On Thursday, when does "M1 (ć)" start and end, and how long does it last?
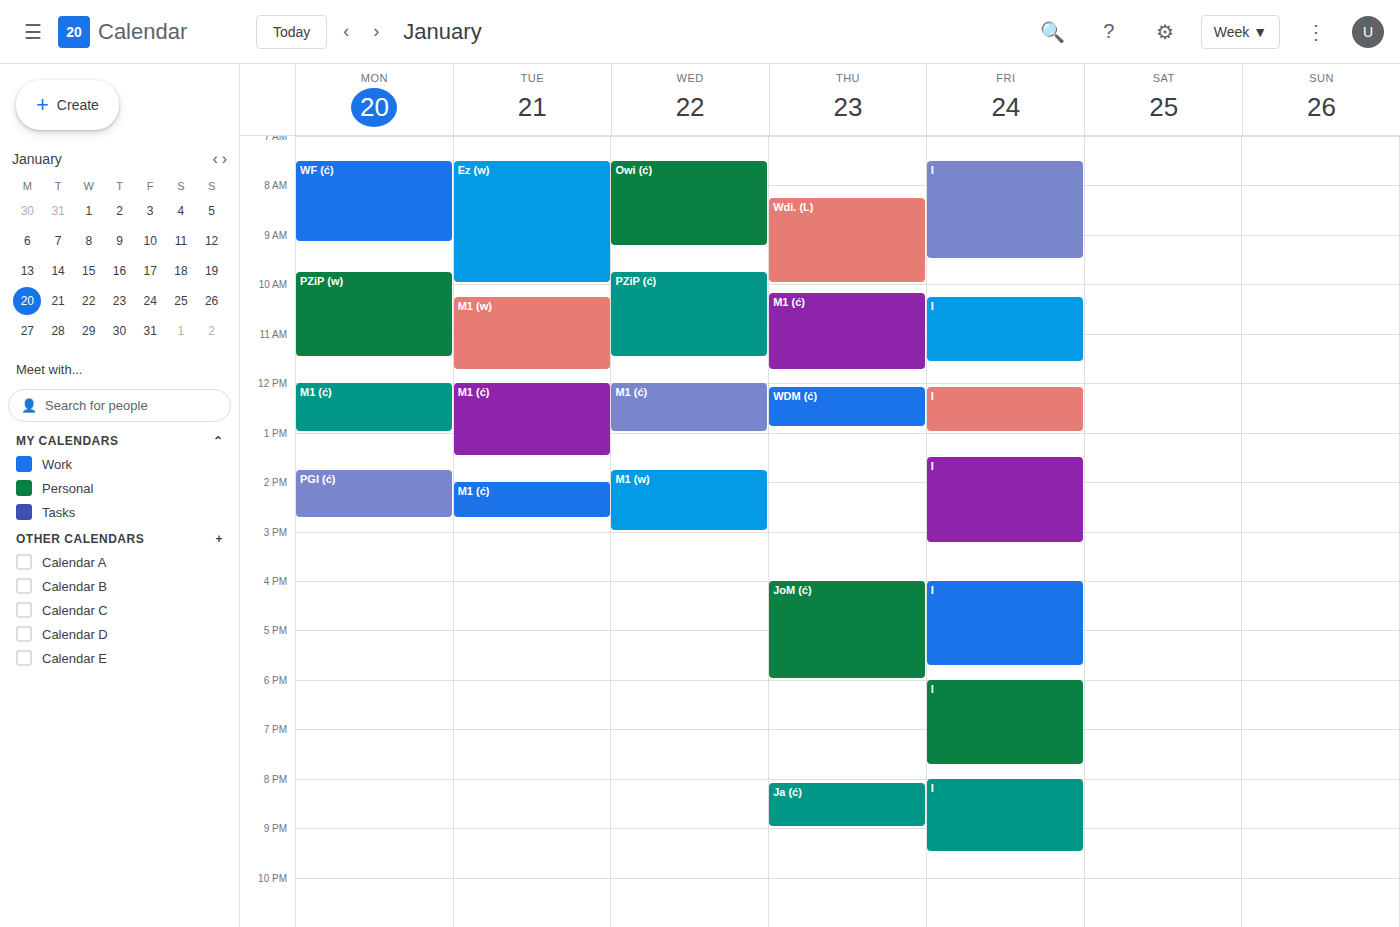
10:10 AM to 11:45 AM, 1 hour 35 minutes